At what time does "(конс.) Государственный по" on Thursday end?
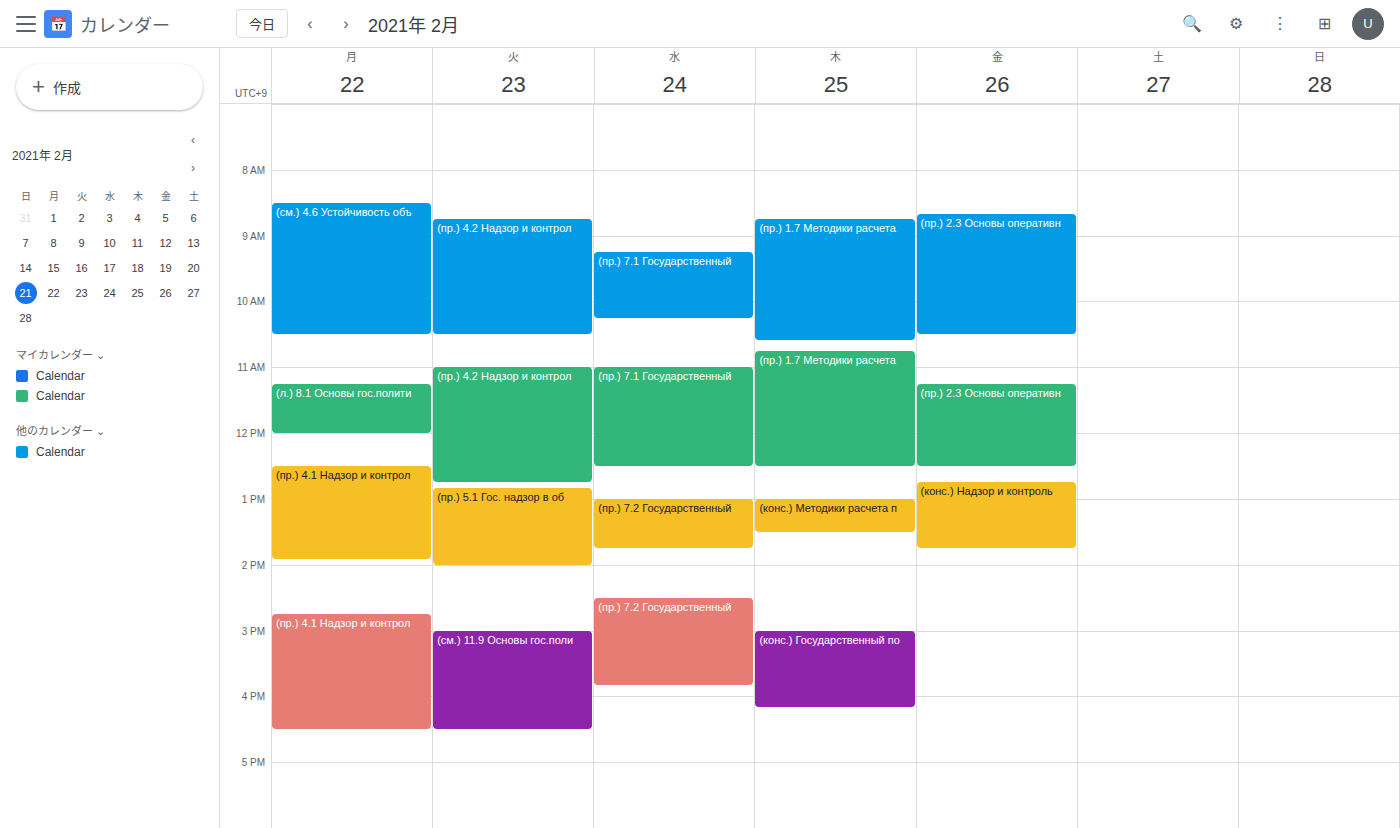
4:10 PM